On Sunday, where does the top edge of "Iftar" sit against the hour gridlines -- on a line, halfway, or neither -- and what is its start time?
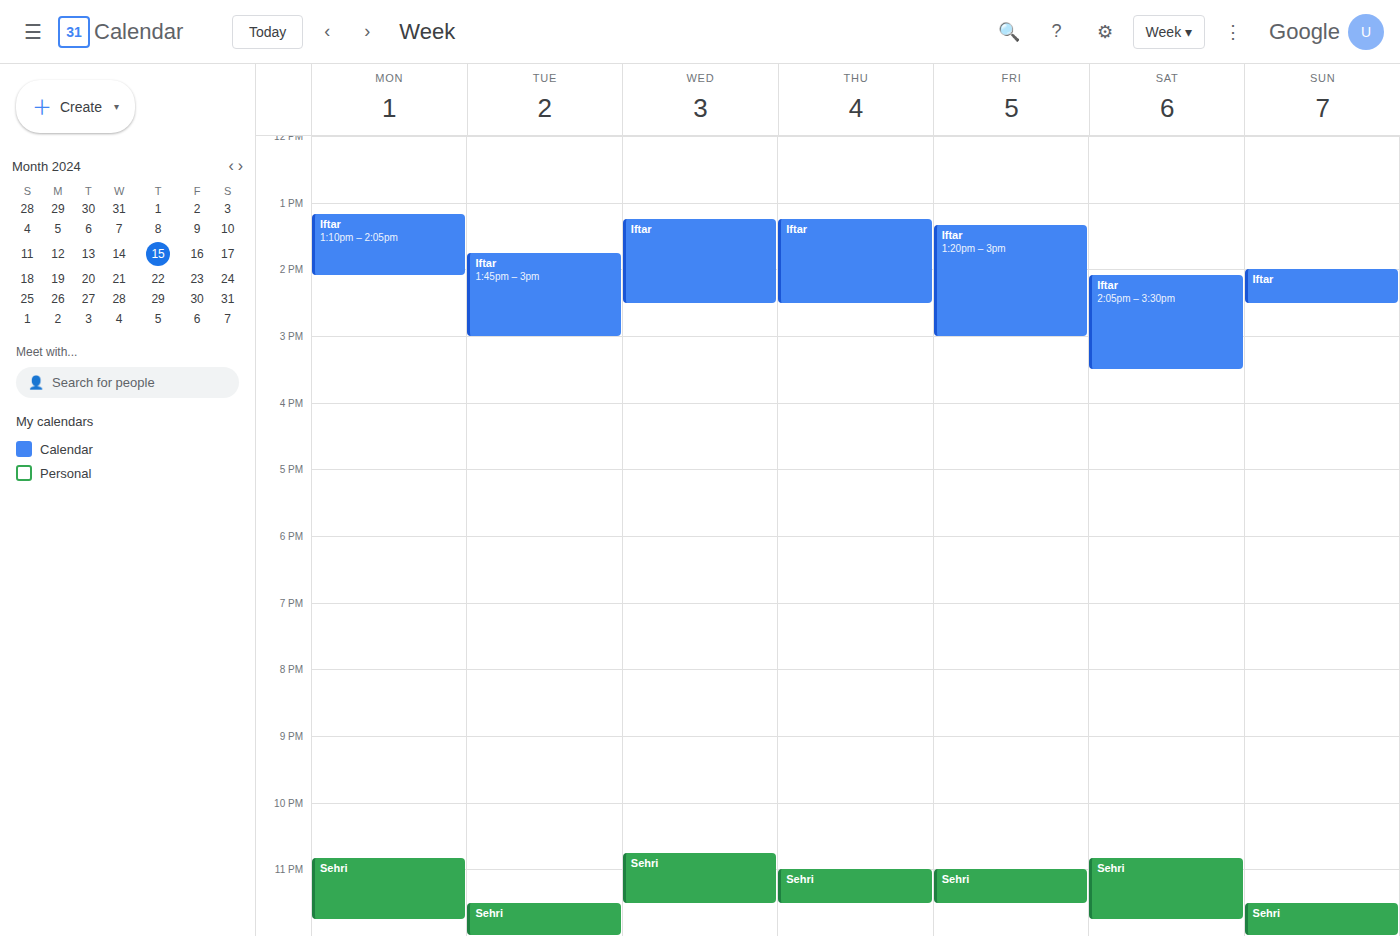
2:00 PM -- exactly on the 2 PM line.